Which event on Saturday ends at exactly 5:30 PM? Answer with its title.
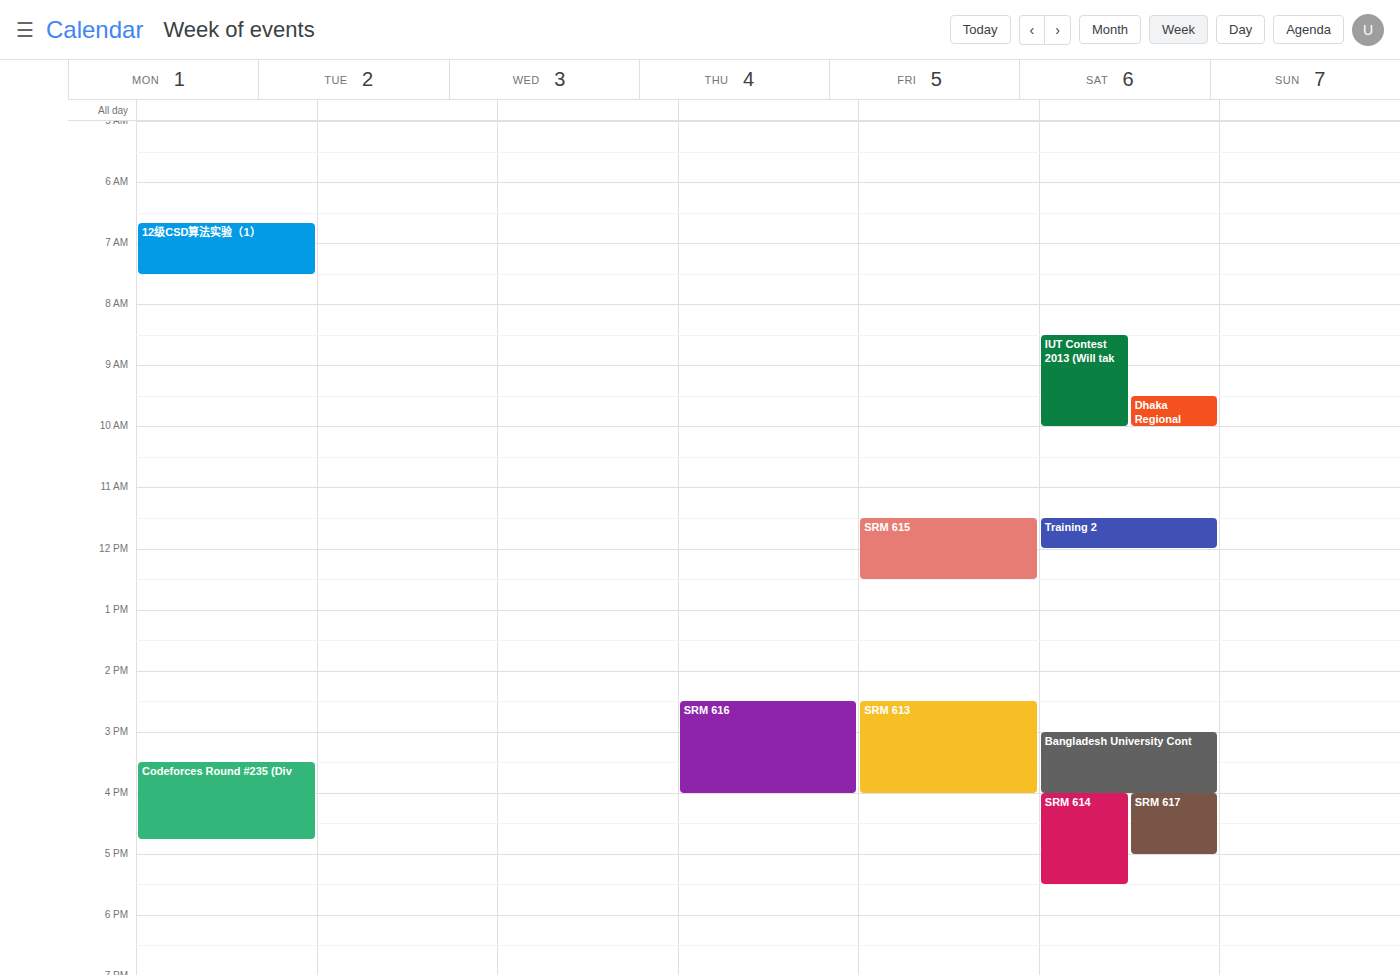
"SRM 614"